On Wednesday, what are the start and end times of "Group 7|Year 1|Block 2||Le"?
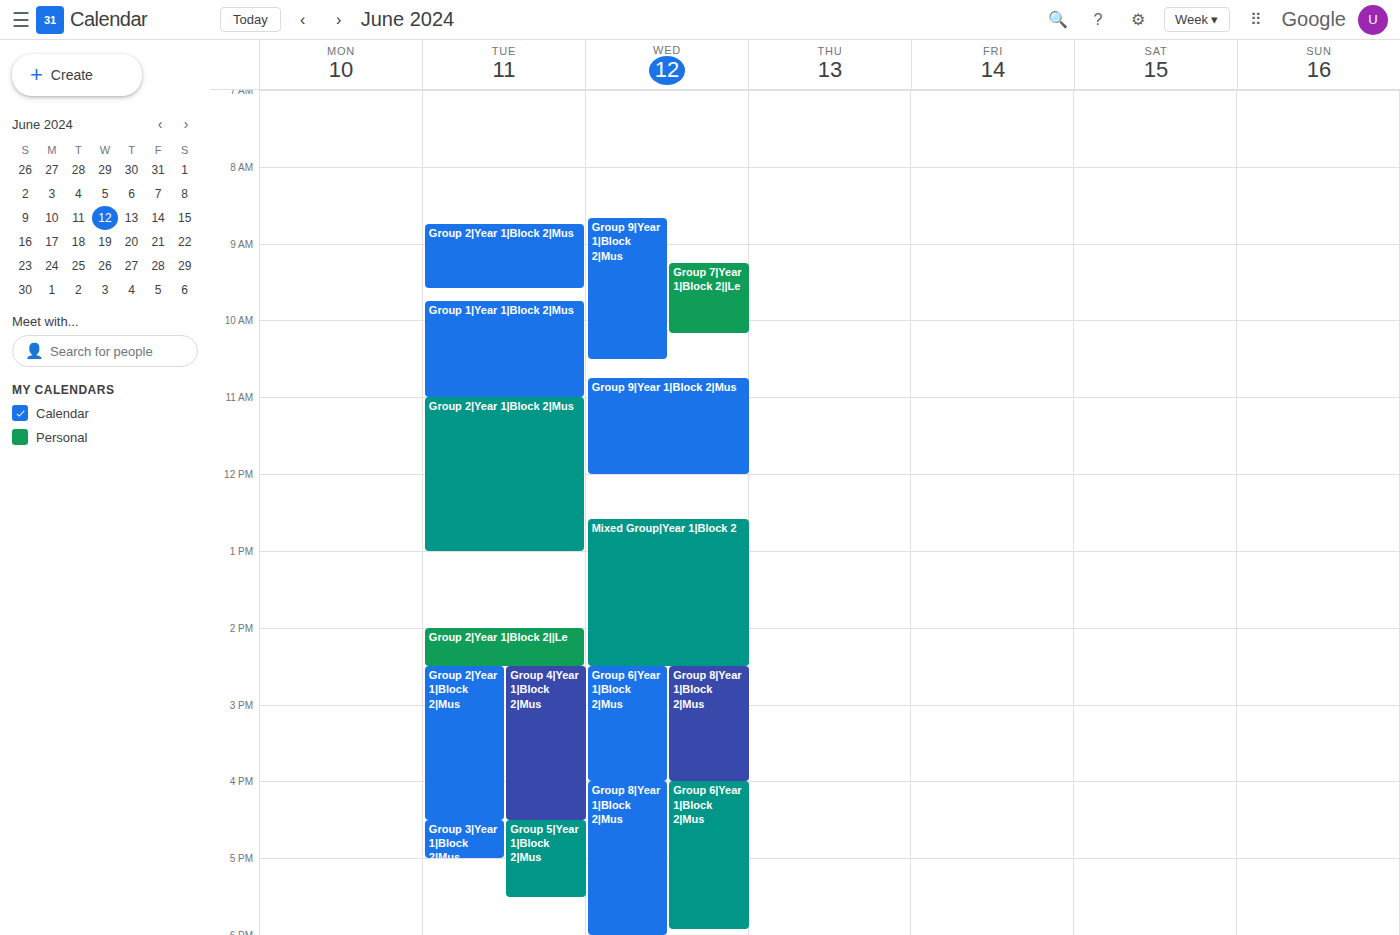
9:15 AM to 10:10 AM